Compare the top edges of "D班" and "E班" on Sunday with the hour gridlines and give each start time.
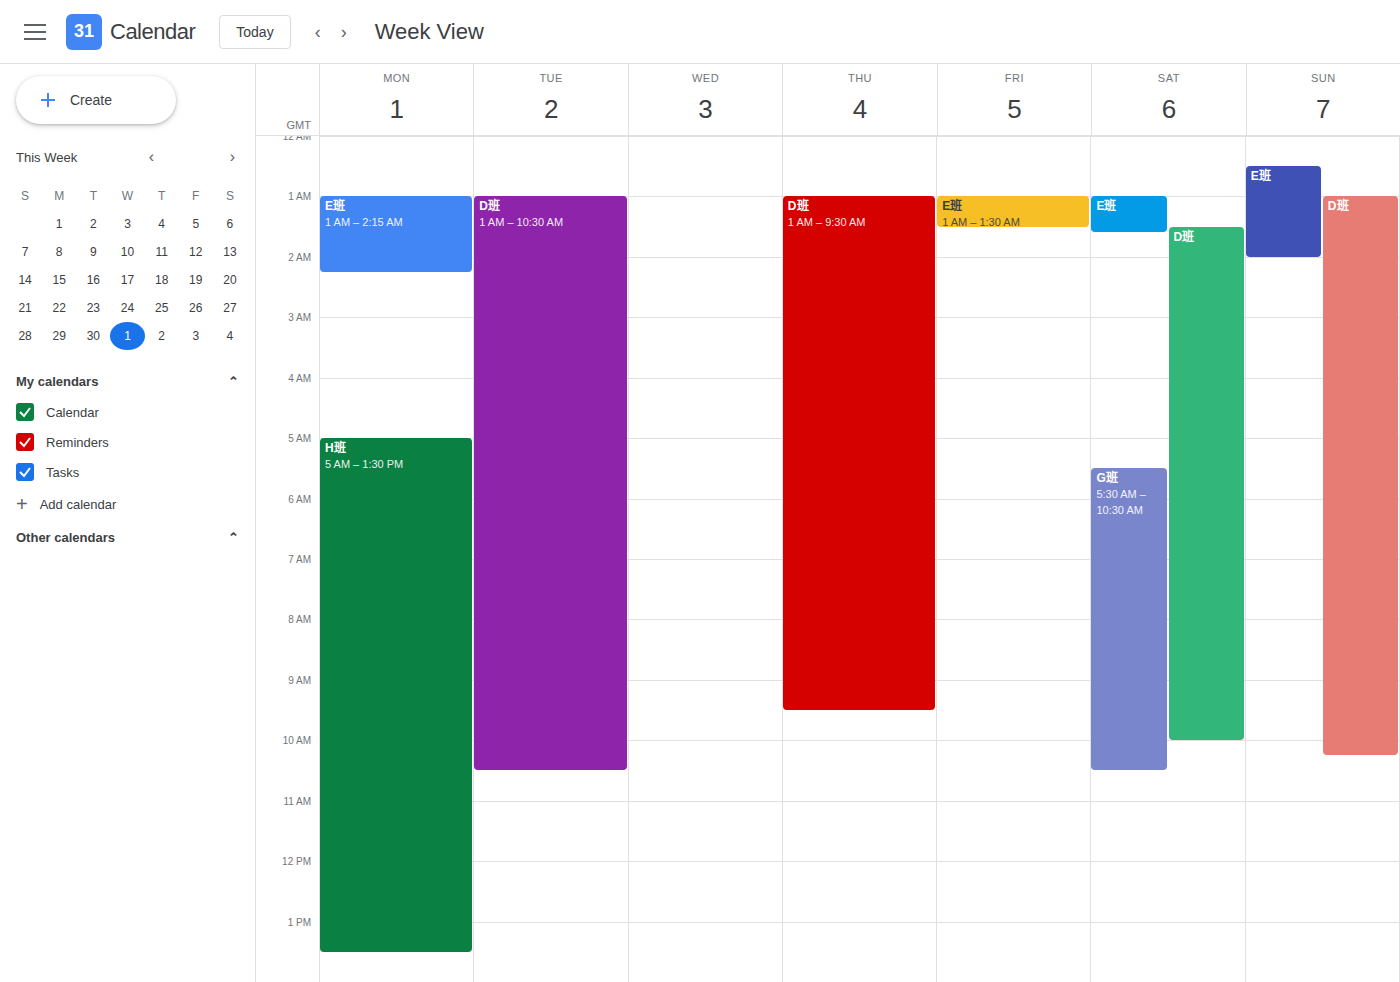
"D班": 1:00 AM, exactly on the 1 AM line. "E班": 12:30 AM, halfway between the 12 AM and 1 AM lines.